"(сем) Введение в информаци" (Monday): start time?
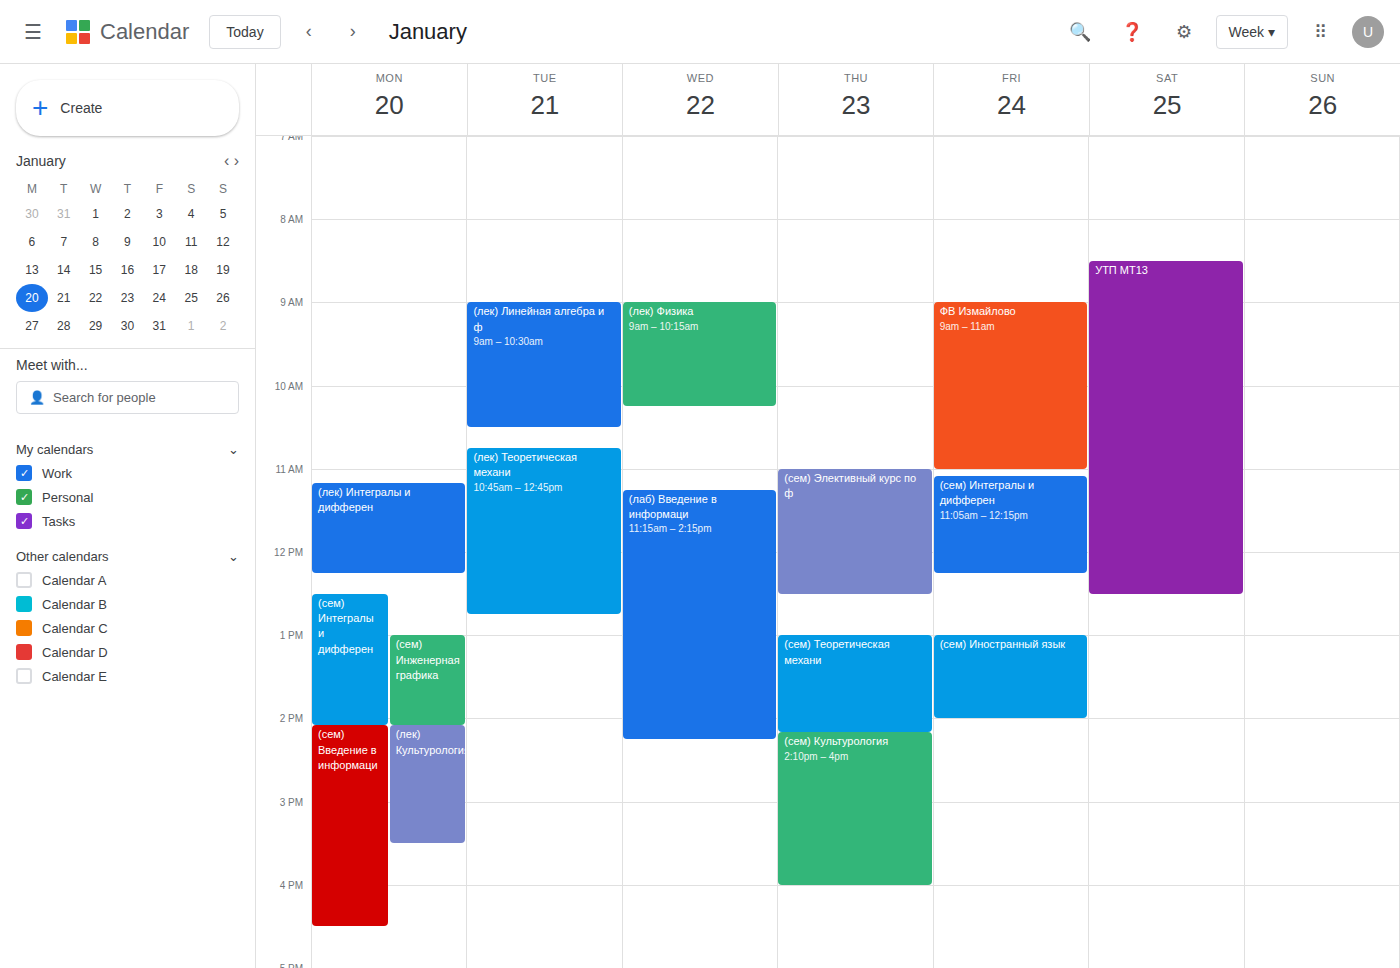
2:05 PM